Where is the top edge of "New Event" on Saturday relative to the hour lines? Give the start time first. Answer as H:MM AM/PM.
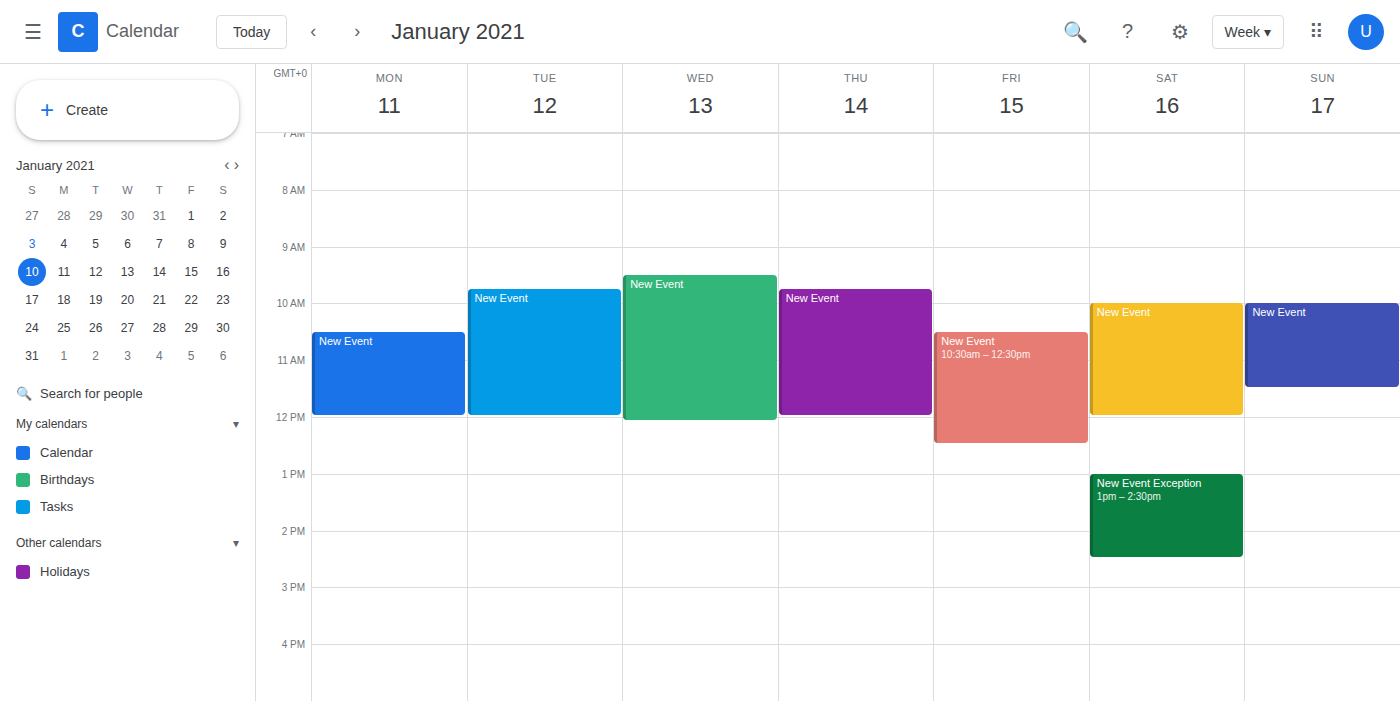
10:00 AM -- exactly on the 10 AM line.